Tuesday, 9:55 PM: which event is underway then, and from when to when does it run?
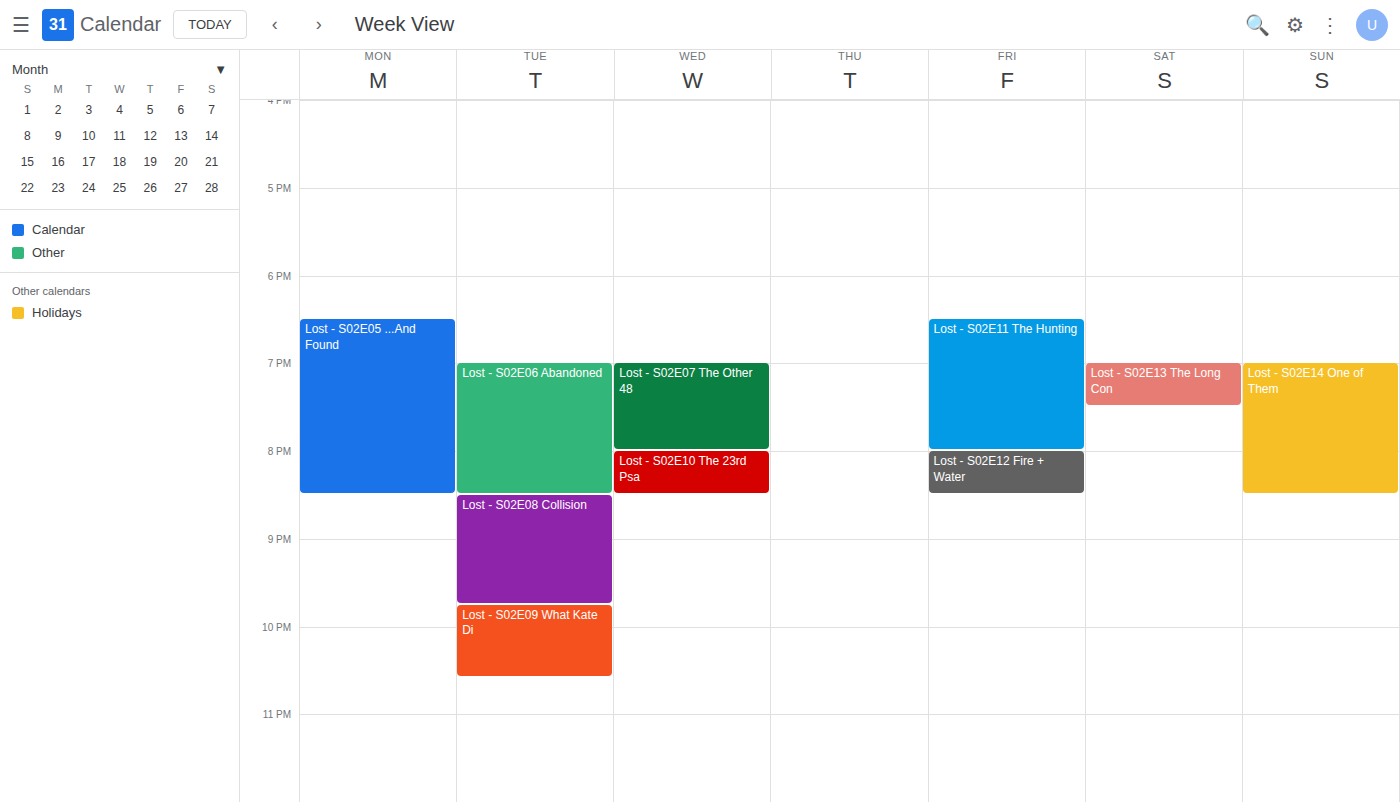
"Lost - S02E09 What Kate Di", 9:45 PM to 10:35 PM